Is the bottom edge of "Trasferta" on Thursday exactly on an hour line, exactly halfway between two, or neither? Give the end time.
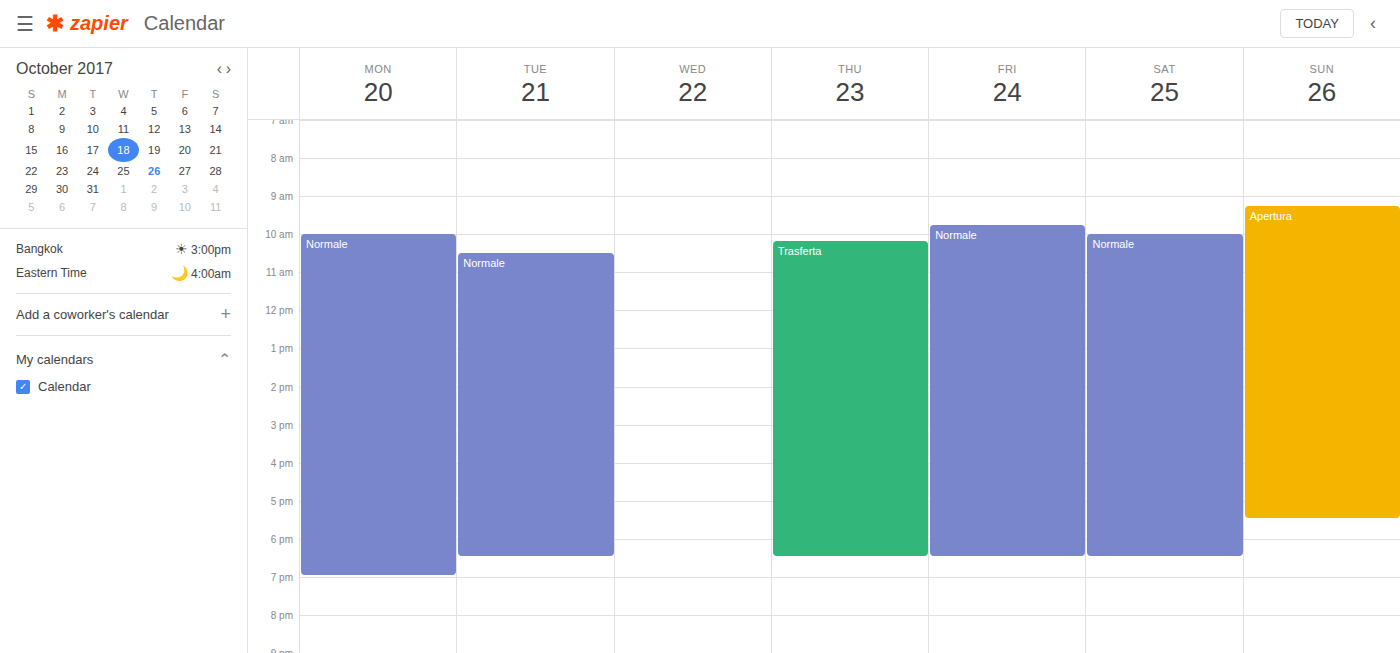
6:30 PM -- halfway between the 6 PM and 7 PM lines.